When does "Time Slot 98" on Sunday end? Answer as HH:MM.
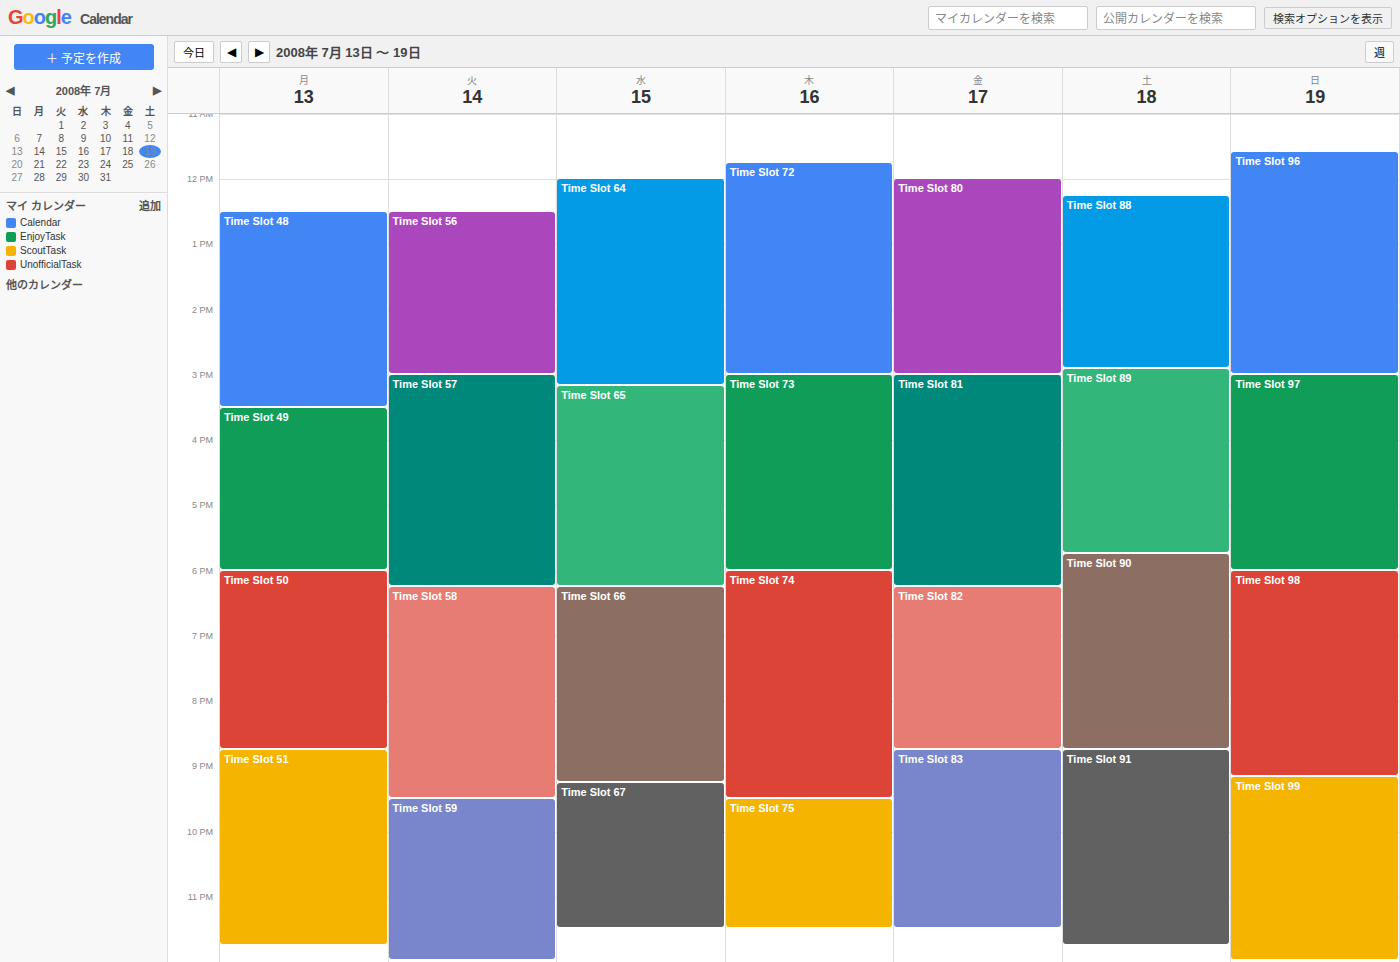
21:10